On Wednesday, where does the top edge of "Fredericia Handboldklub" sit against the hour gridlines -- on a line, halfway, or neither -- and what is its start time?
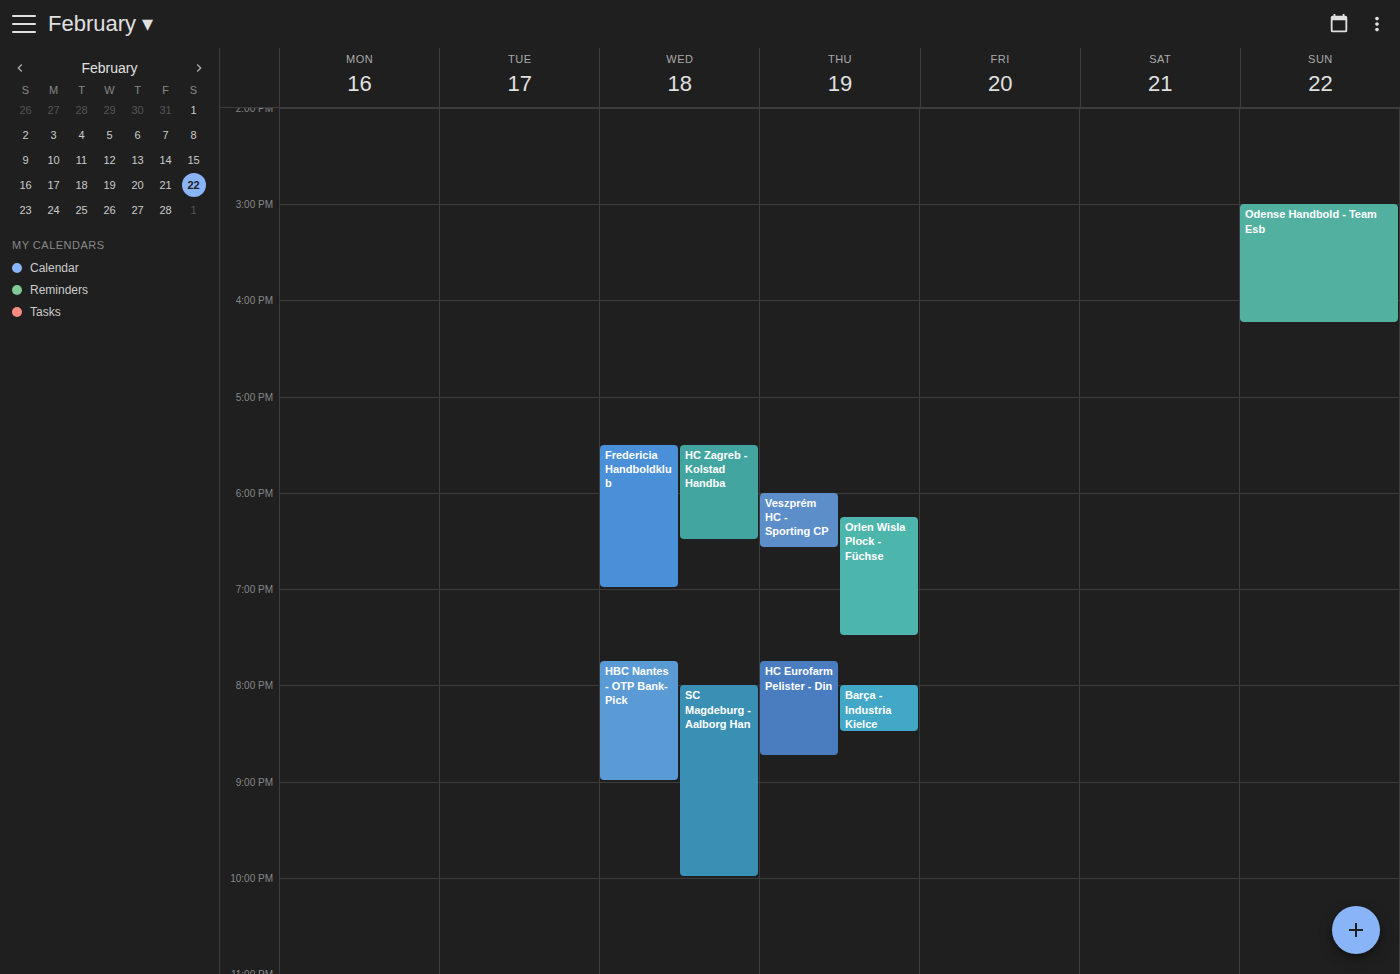
5:30 PM -- halfway between the 5 PM and 6 PM lines.